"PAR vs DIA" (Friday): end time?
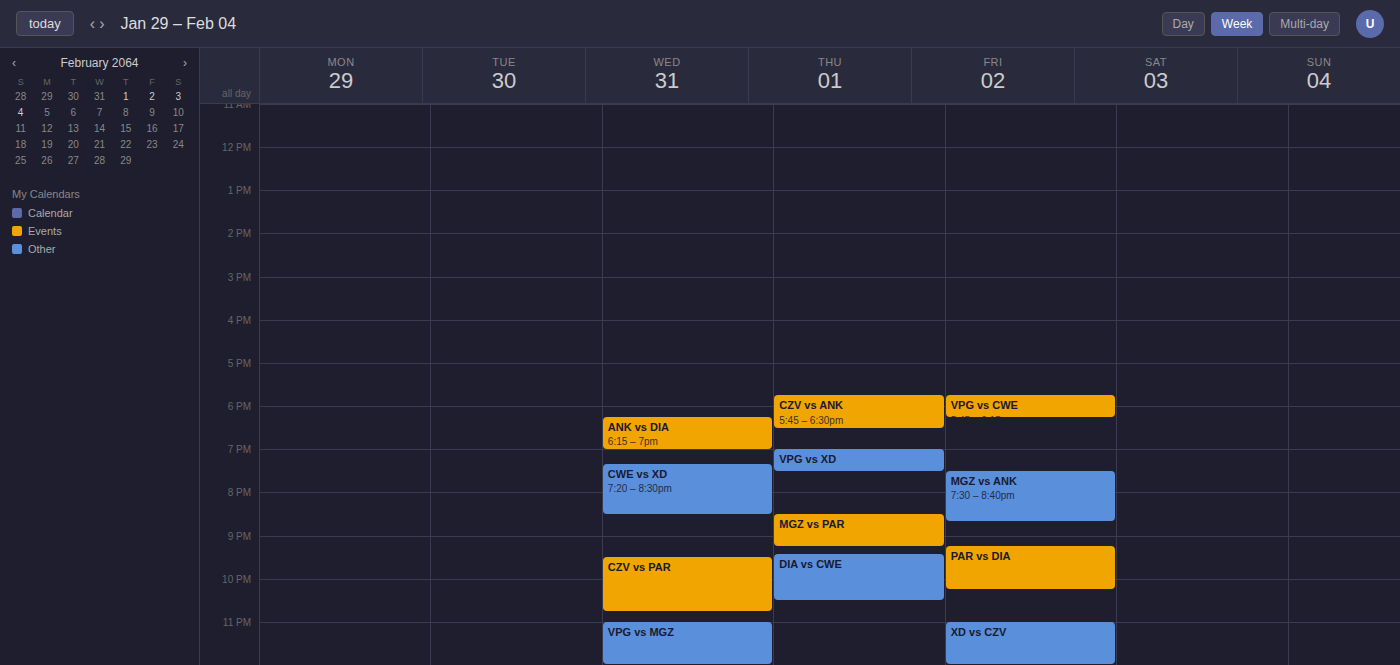
10:15 PM